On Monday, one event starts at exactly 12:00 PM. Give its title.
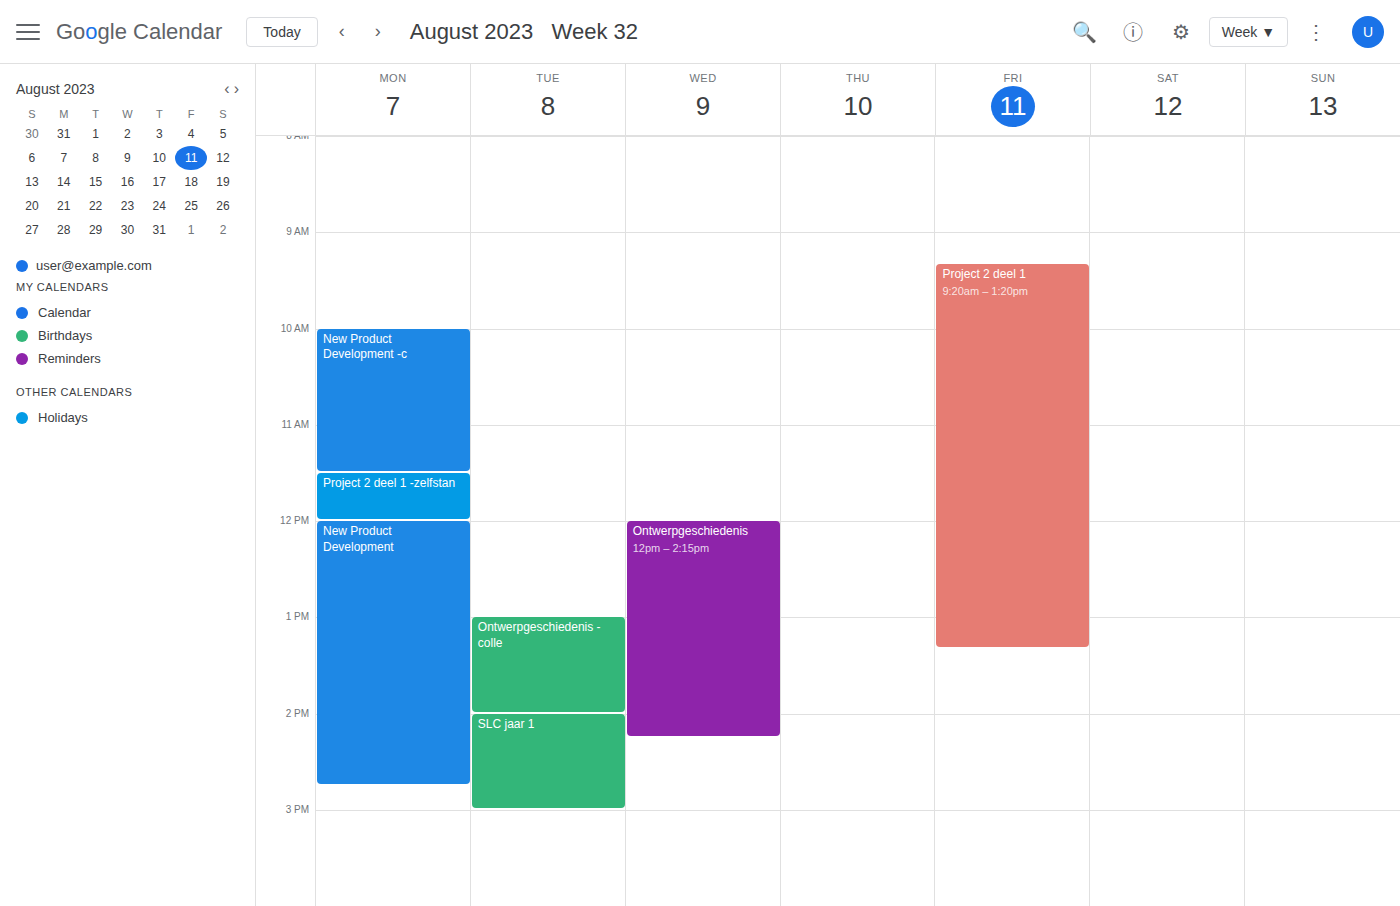
"New Product Development"